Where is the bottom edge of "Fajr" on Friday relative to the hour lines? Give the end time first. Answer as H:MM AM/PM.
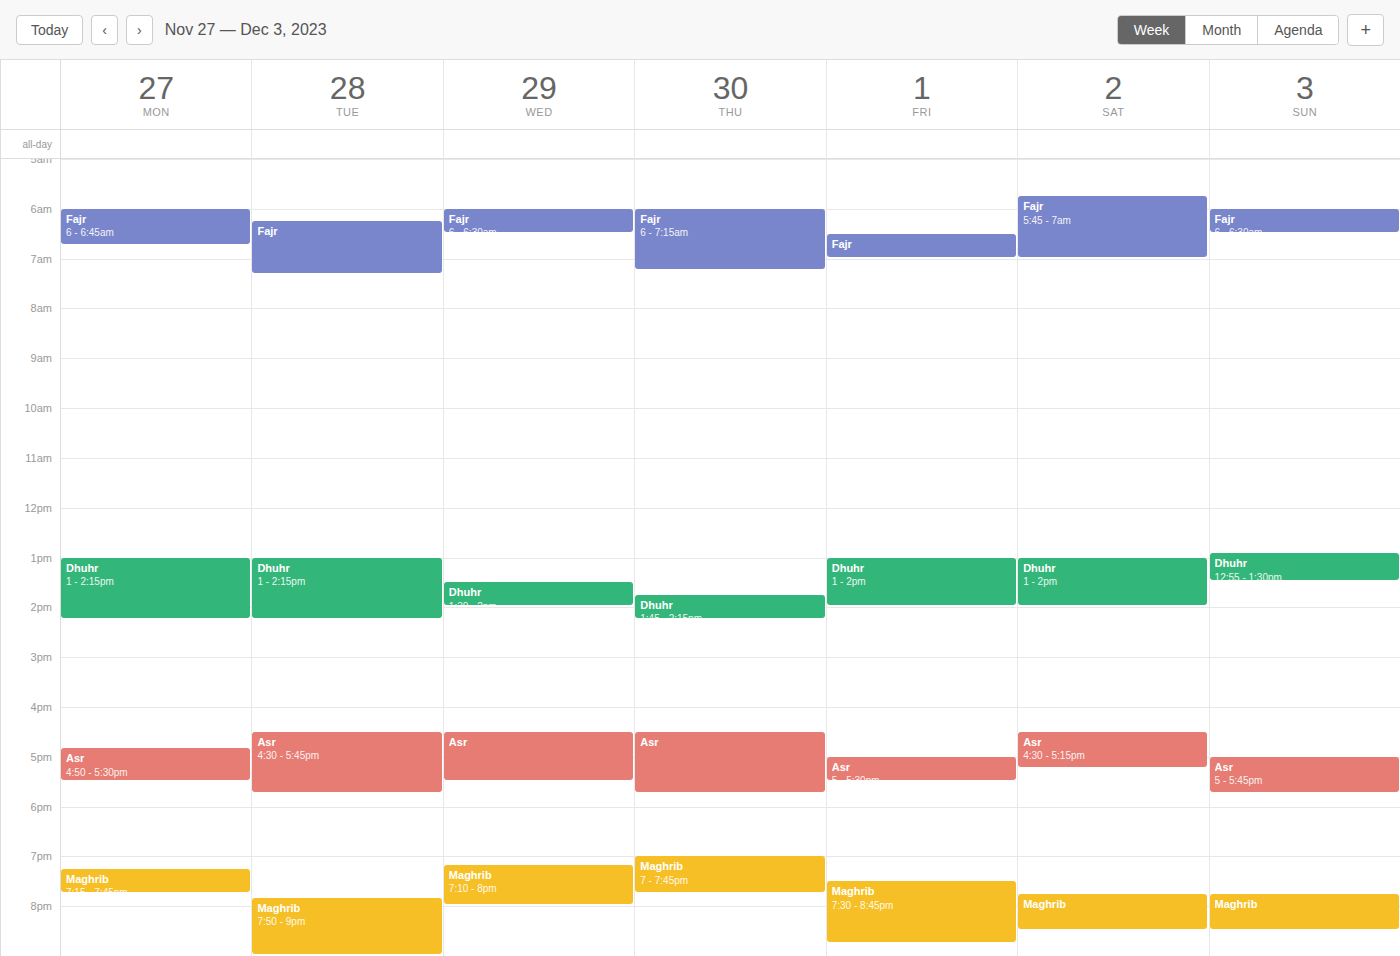
7:00 AM -- exactly on the 7 AM line.